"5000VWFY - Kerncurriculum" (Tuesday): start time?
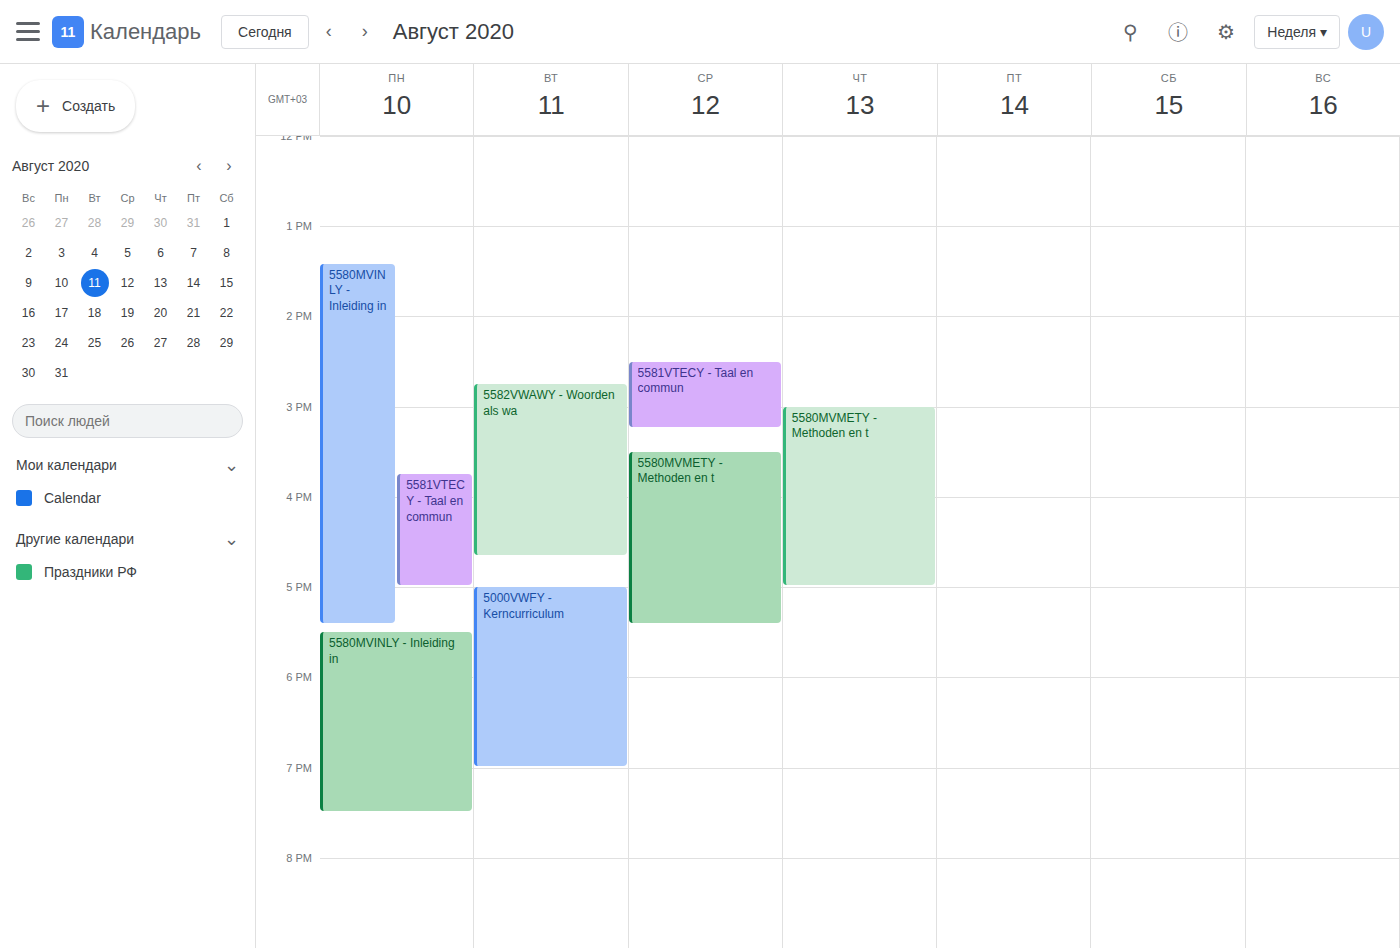
5:00 PM